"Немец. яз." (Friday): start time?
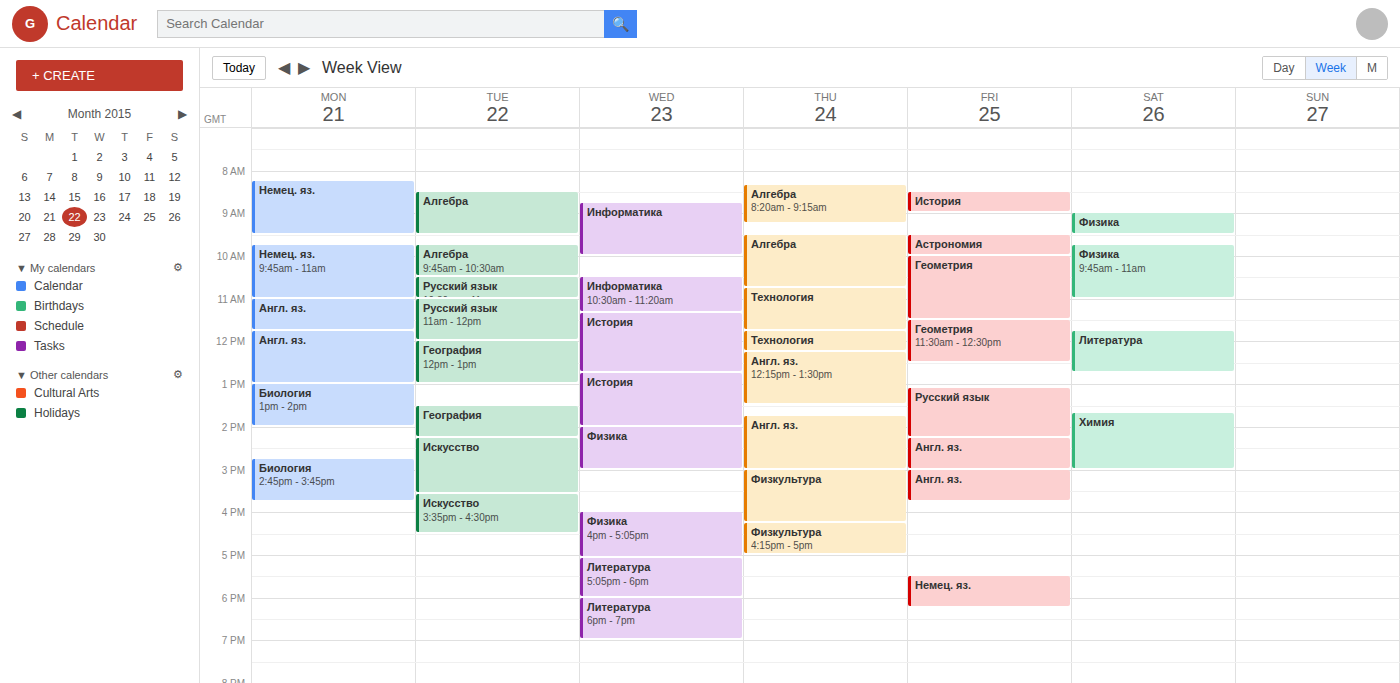
17:30